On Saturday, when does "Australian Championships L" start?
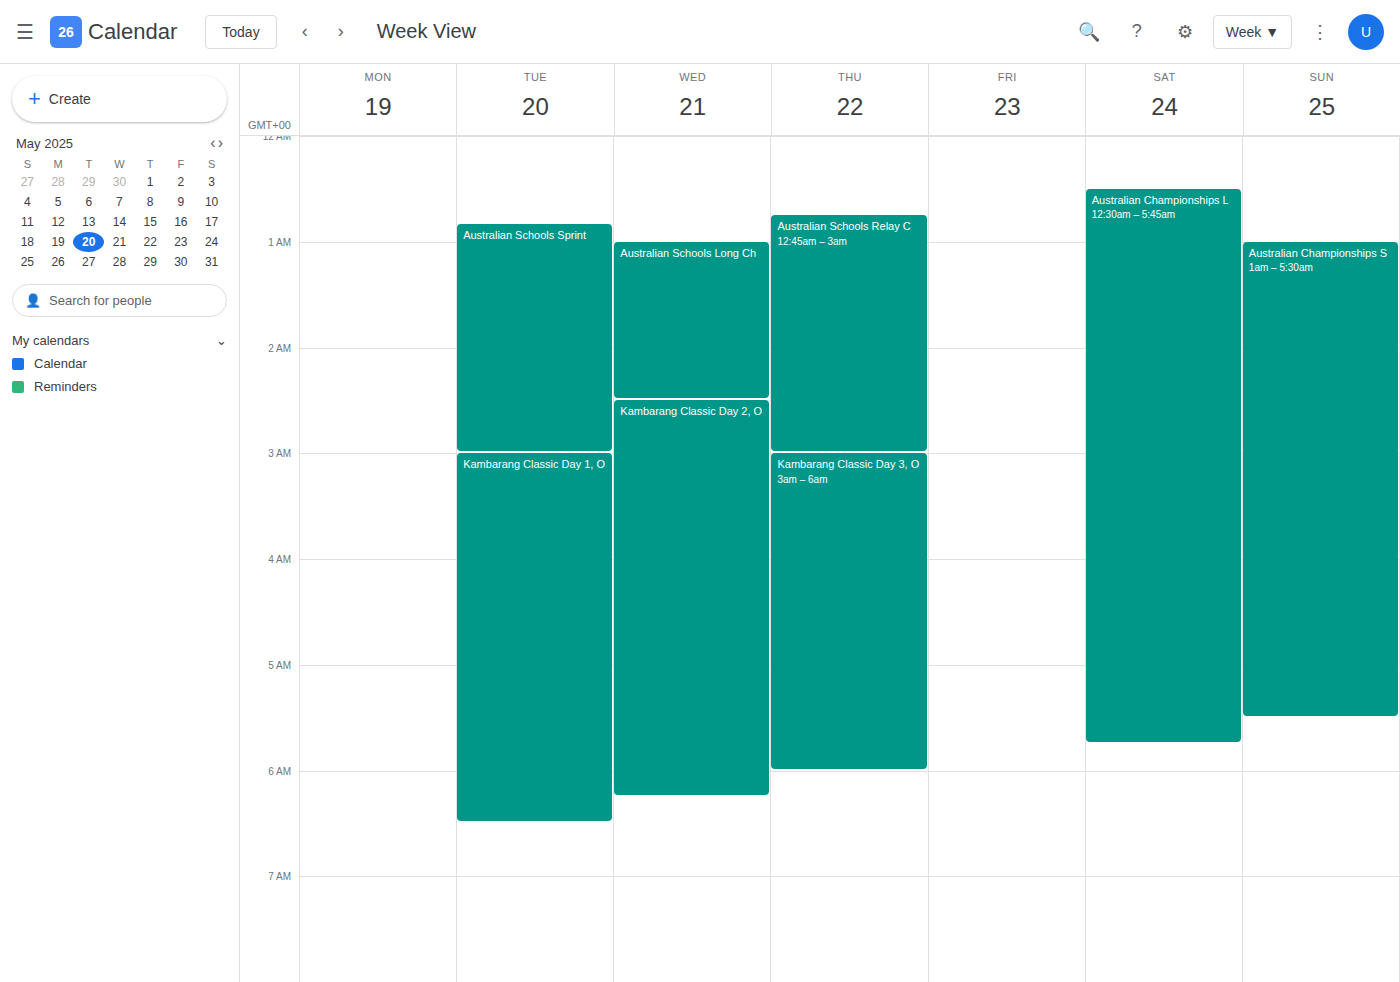
12:30 AM